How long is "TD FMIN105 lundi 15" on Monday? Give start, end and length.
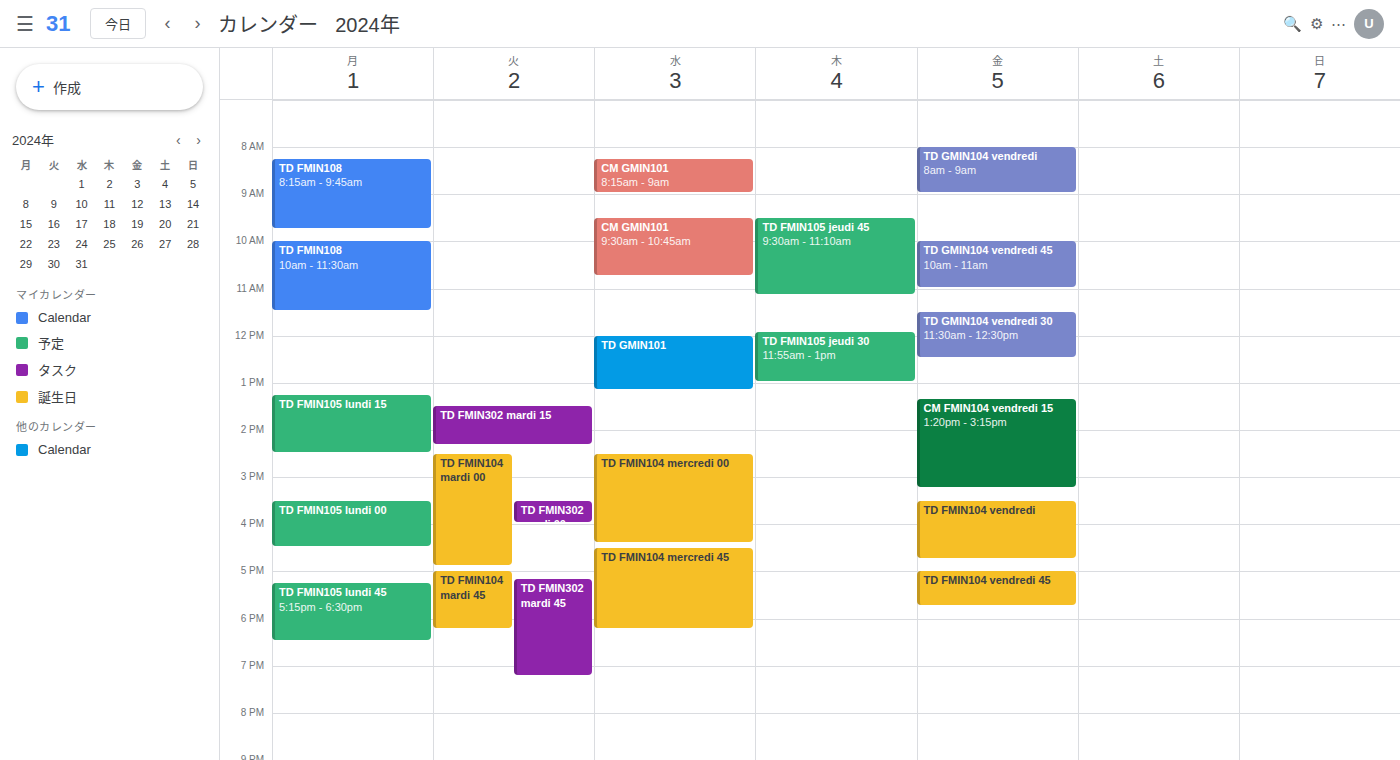
1:15 PM to 2:30 PM, 1 hour 15 minutes